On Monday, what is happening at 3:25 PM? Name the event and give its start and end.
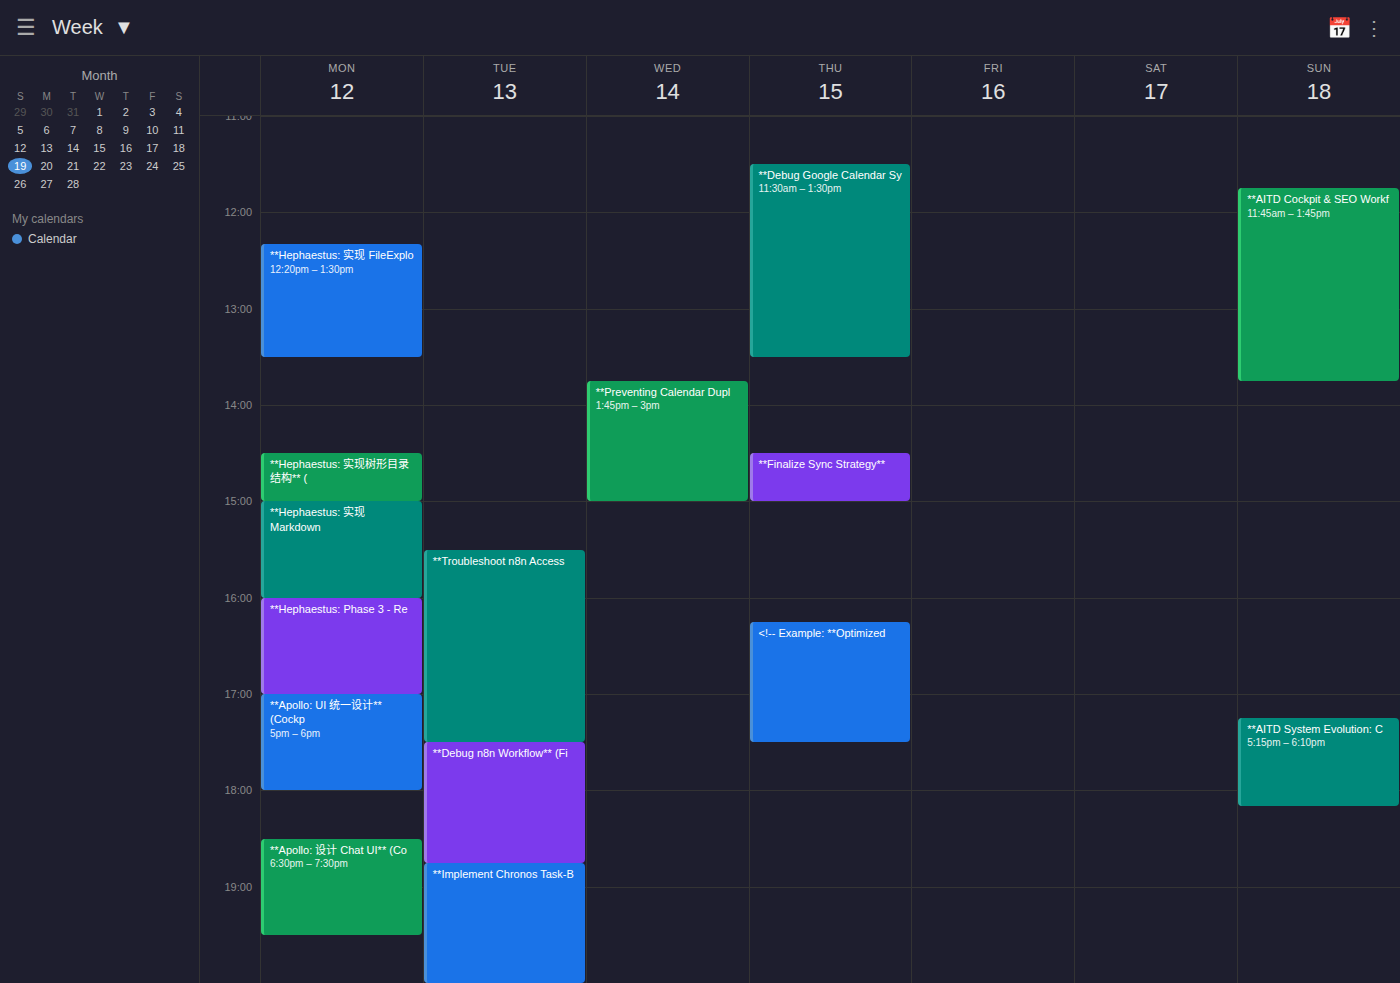
"**Hephaestus: 实现 Markdown", 3:00 PM to 4:00 PM